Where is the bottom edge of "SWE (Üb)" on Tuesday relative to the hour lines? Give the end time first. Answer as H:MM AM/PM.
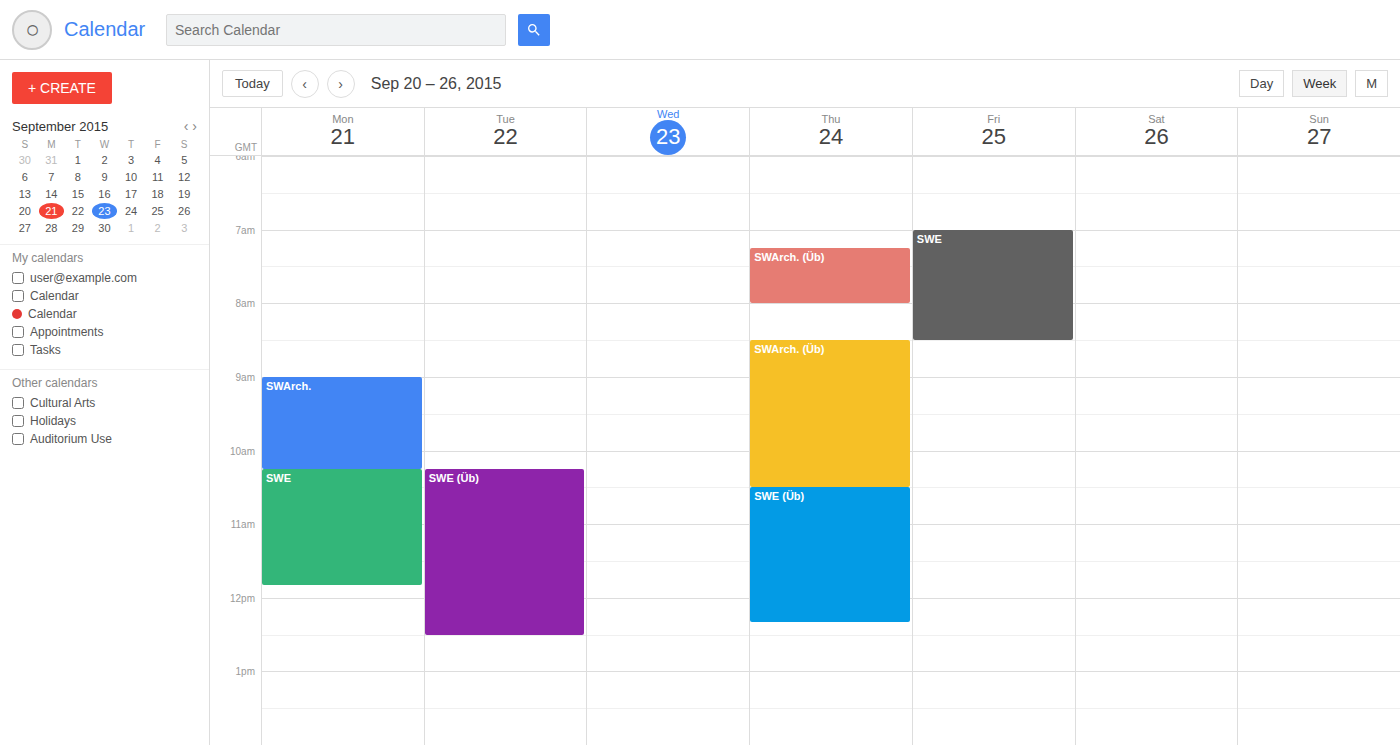
12:30 PM -- halfway between the 12 PM and 1 PM lines.